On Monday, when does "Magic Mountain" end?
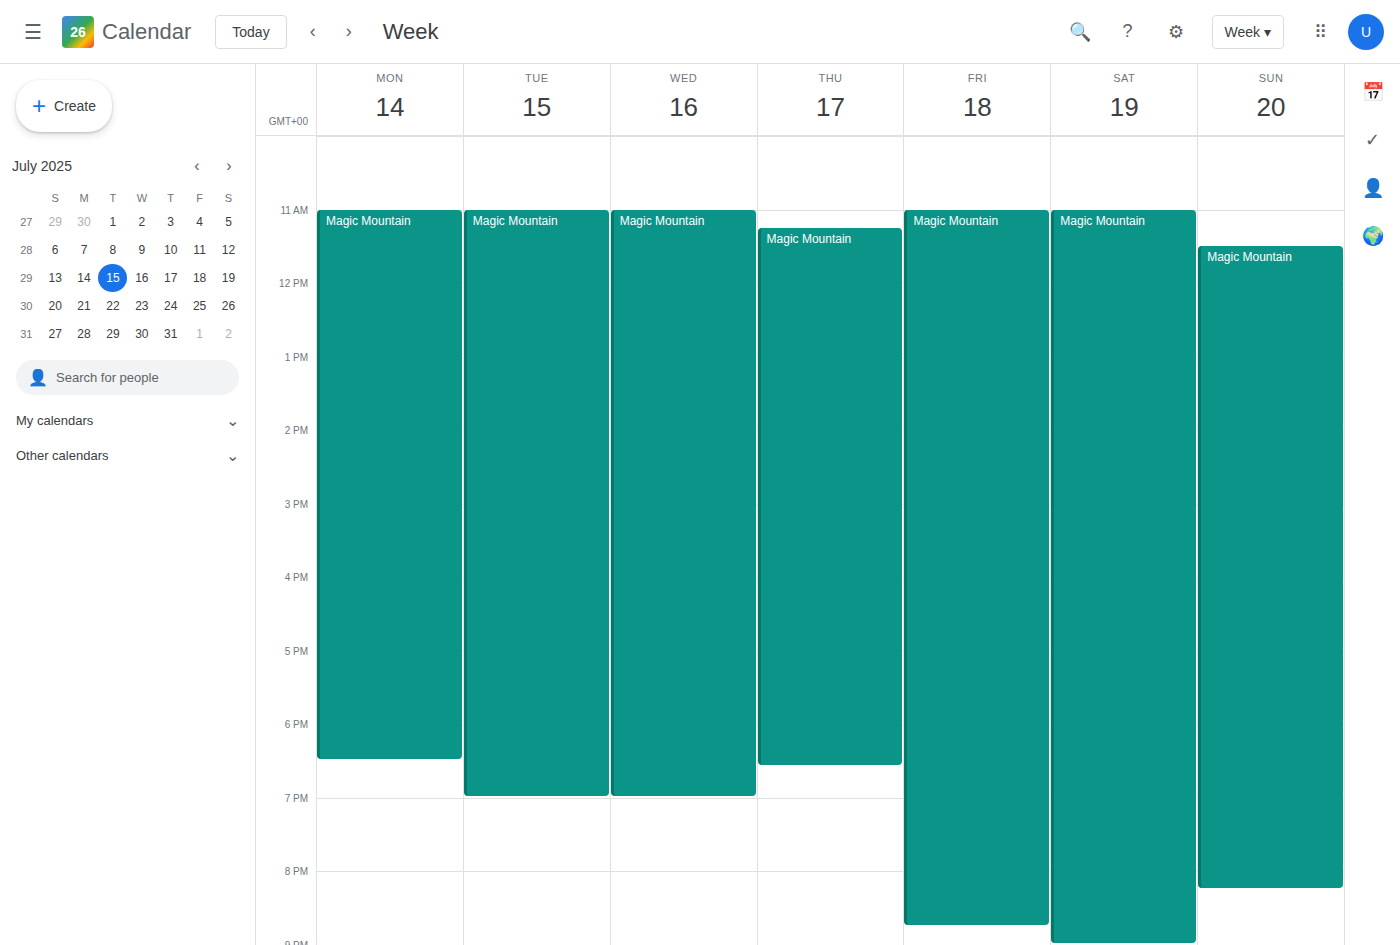
18:30